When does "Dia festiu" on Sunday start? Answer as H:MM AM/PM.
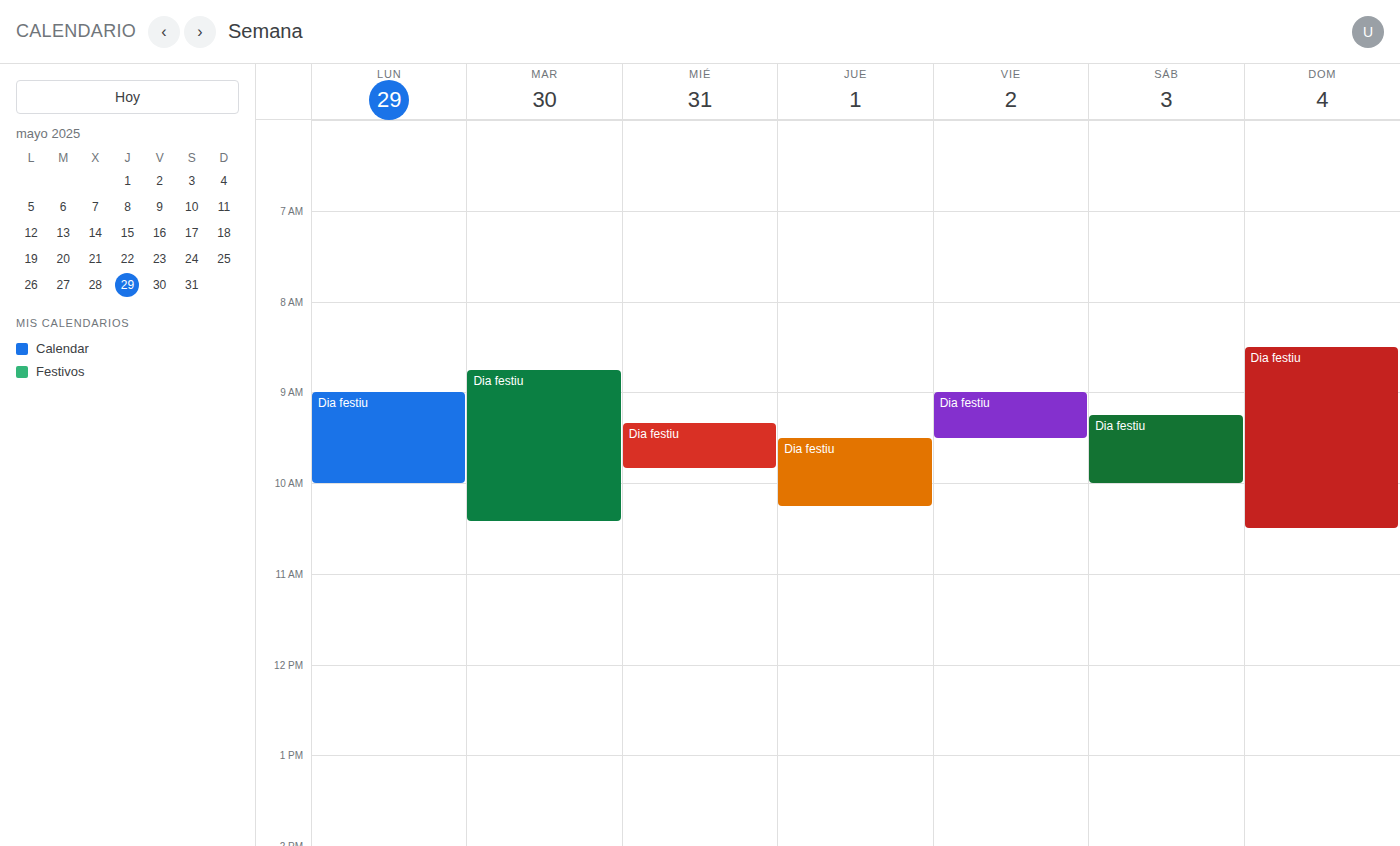
8:30 AM